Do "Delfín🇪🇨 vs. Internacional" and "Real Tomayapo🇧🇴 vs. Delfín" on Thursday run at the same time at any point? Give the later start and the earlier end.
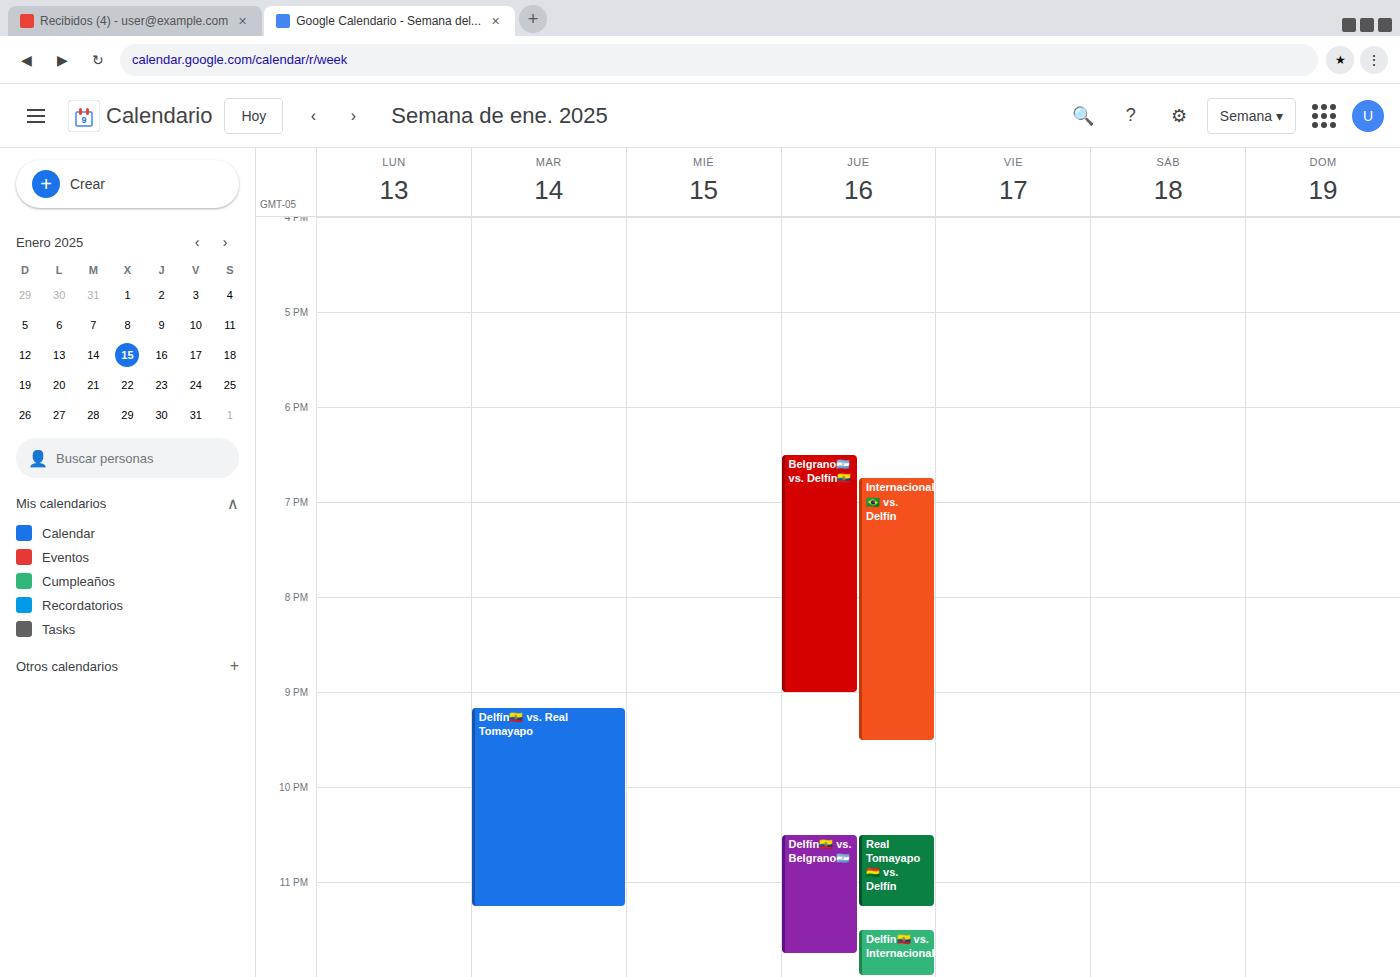
"Real Tomayapo🇧🇴 vs. Delfín" ends at 11:15 PM and "Delfín🇪🇨 vs. Internacional" starts at 11:30 PM -- no overlap.